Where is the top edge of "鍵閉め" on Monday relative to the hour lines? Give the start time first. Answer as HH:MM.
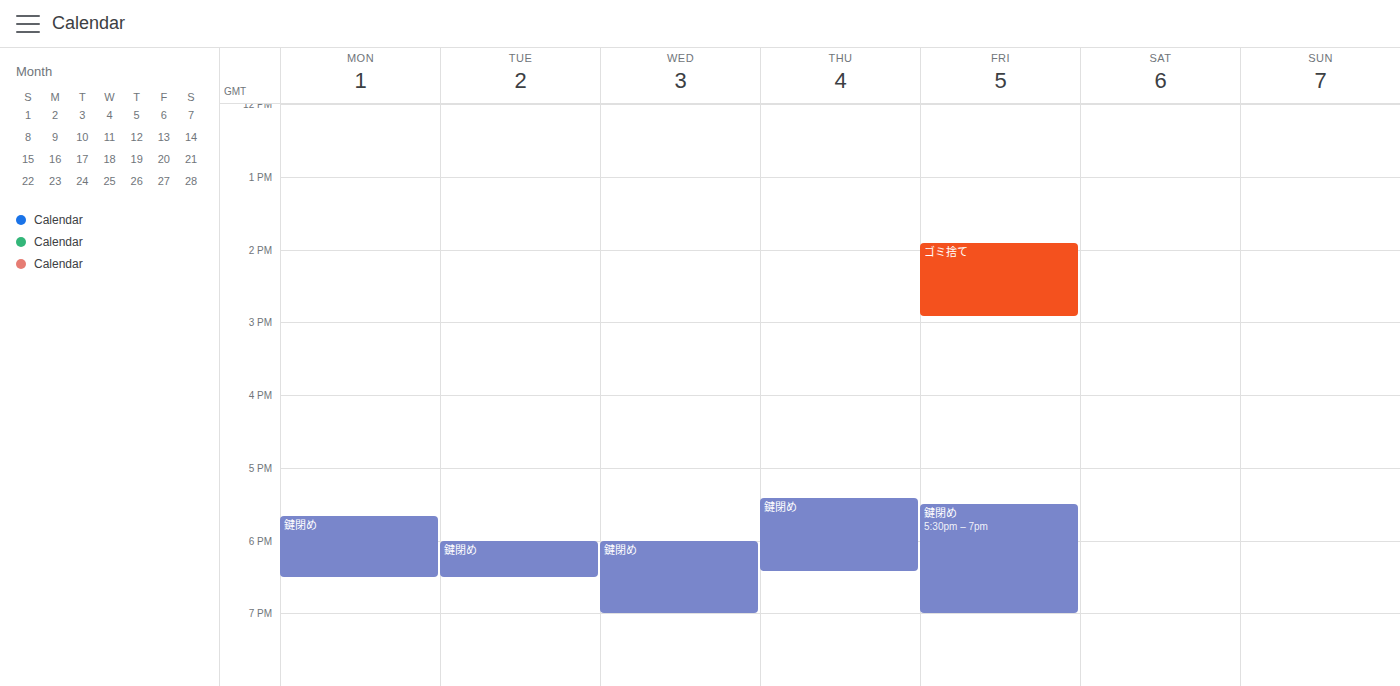
17:40 -- neither: 40 minutes below the 17:00 line and 20 minutes above the 18:00 line.